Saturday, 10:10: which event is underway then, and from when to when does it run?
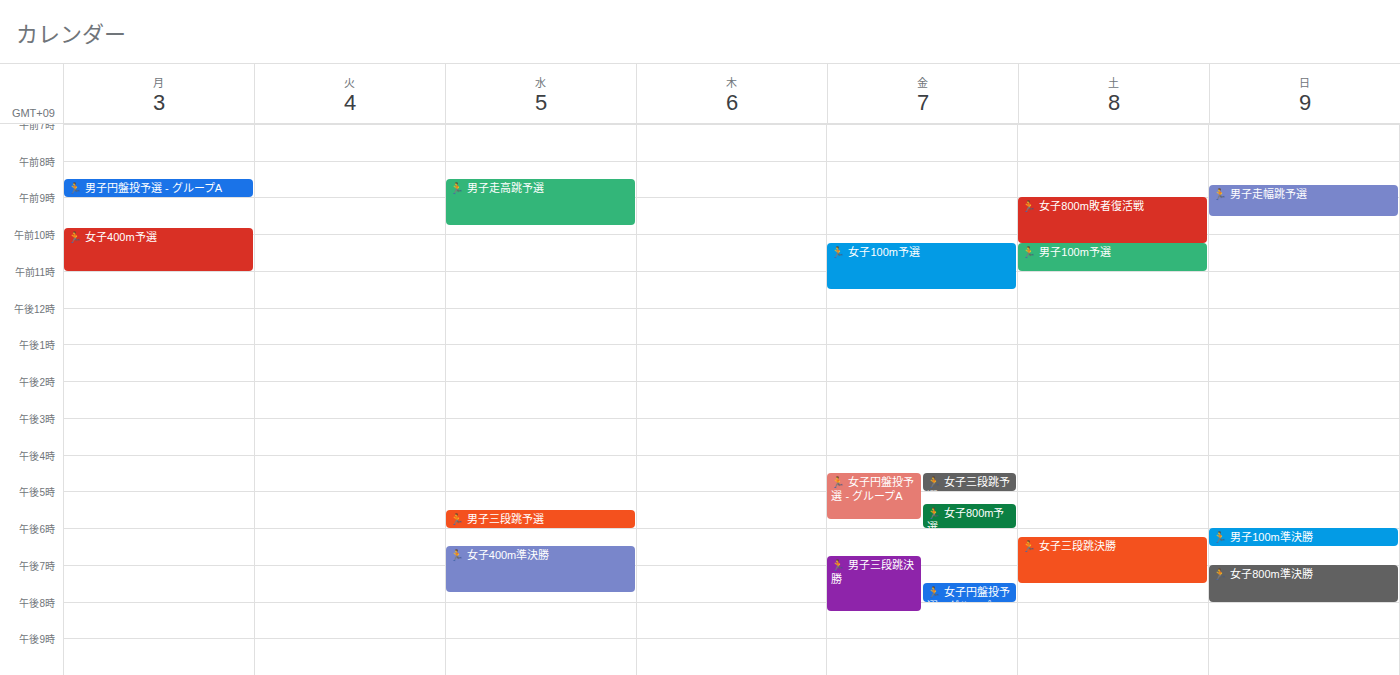
"🏃 女子800m敗者復活戦", 09:00 to 10:15